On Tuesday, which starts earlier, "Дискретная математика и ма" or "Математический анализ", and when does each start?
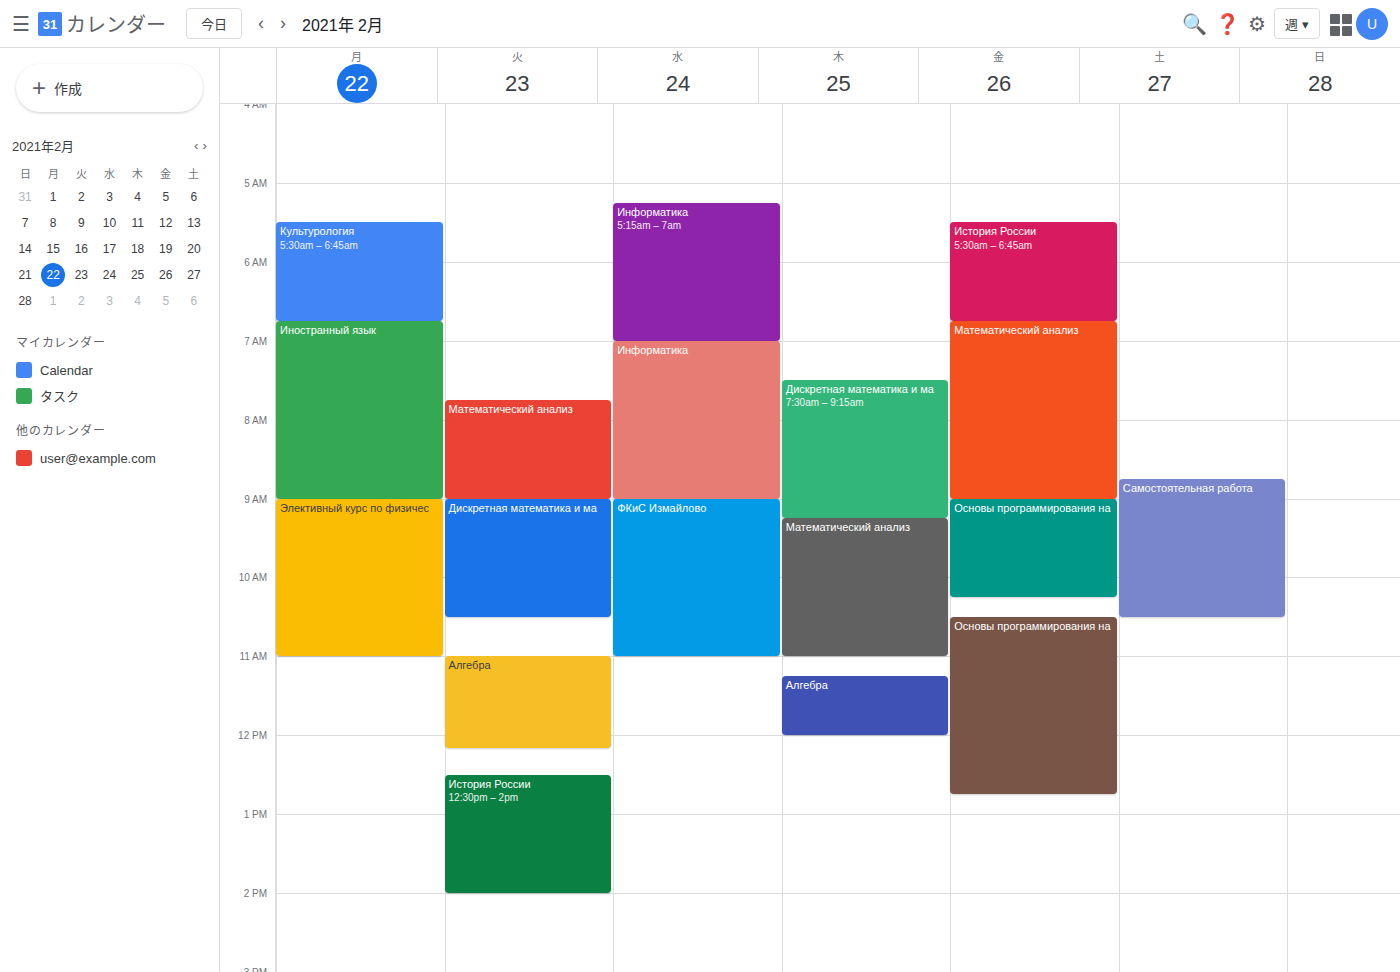
"Математический анализ" 7:45 AM; "Дискретная математика и ма" 9:00 AM.